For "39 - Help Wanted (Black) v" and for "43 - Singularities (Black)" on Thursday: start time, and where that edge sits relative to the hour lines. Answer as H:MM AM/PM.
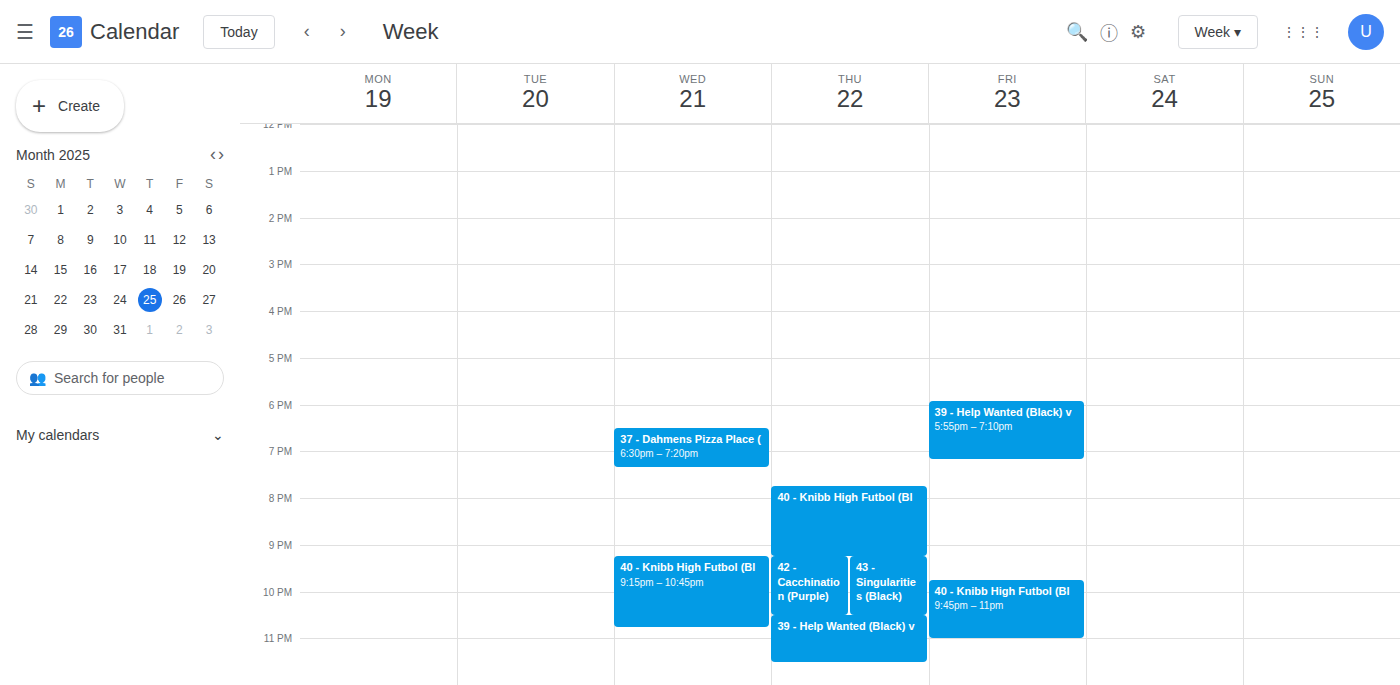
"39 - Help Wanted (Black) v": 10:30 PM, halfway between the 10 PM and 11 PM lines. "43 - Singularities (Black)": 9:15 PM, neither: a quarter of the way from the 9 PM line to the 10 PM line.